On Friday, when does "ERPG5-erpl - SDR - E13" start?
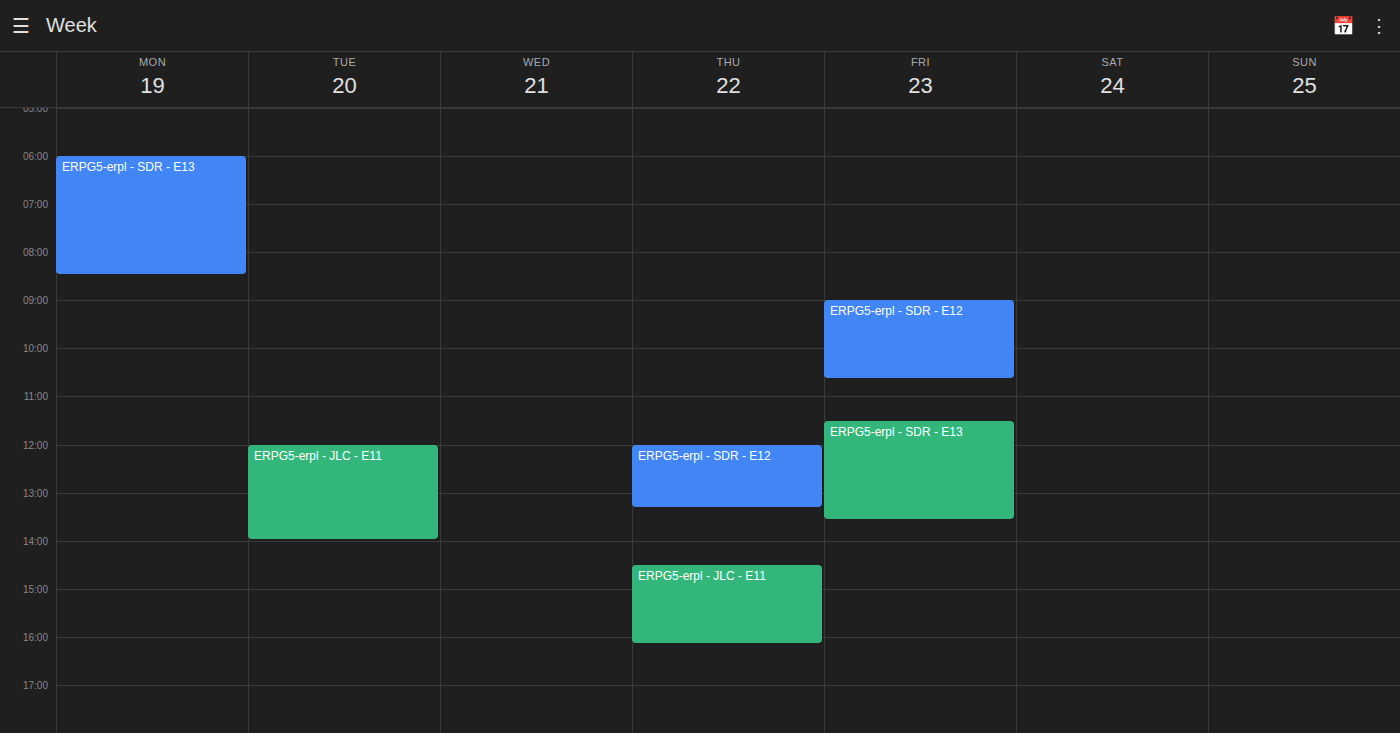
11:30 AM